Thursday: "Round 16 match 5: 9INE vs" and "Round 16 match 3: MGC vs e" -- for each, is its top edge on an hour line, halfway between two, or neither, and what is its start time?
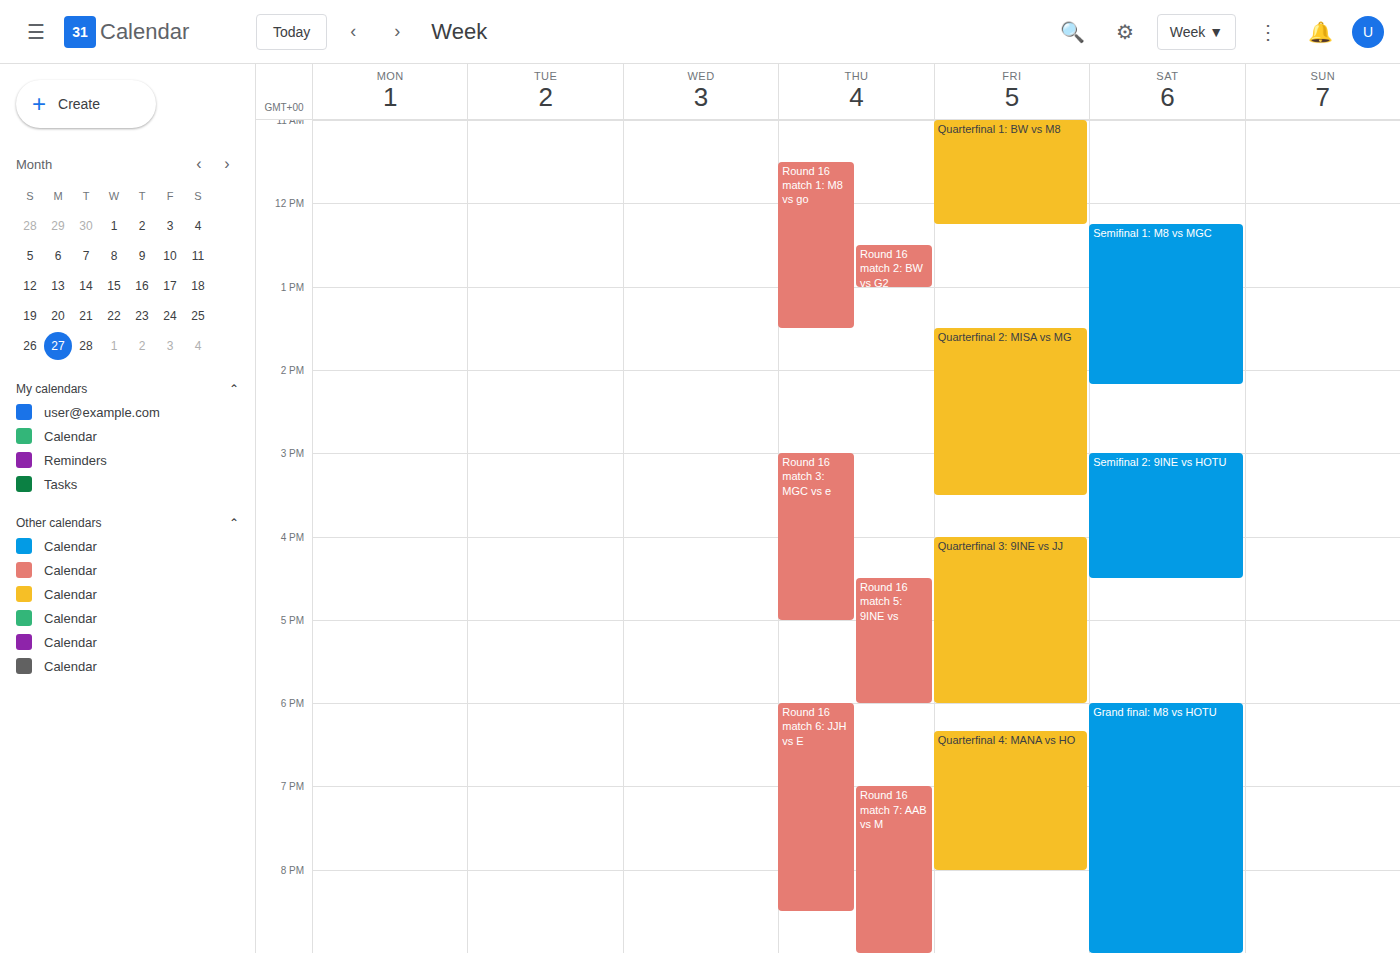
"Round 16 match 5: 9INE vs": 4:30 PM, halfway between the 4 PM and 5 PM lines. "Round 16 match 3: MGC vs e": 3:00 PM, exactly on the 3 PM line.